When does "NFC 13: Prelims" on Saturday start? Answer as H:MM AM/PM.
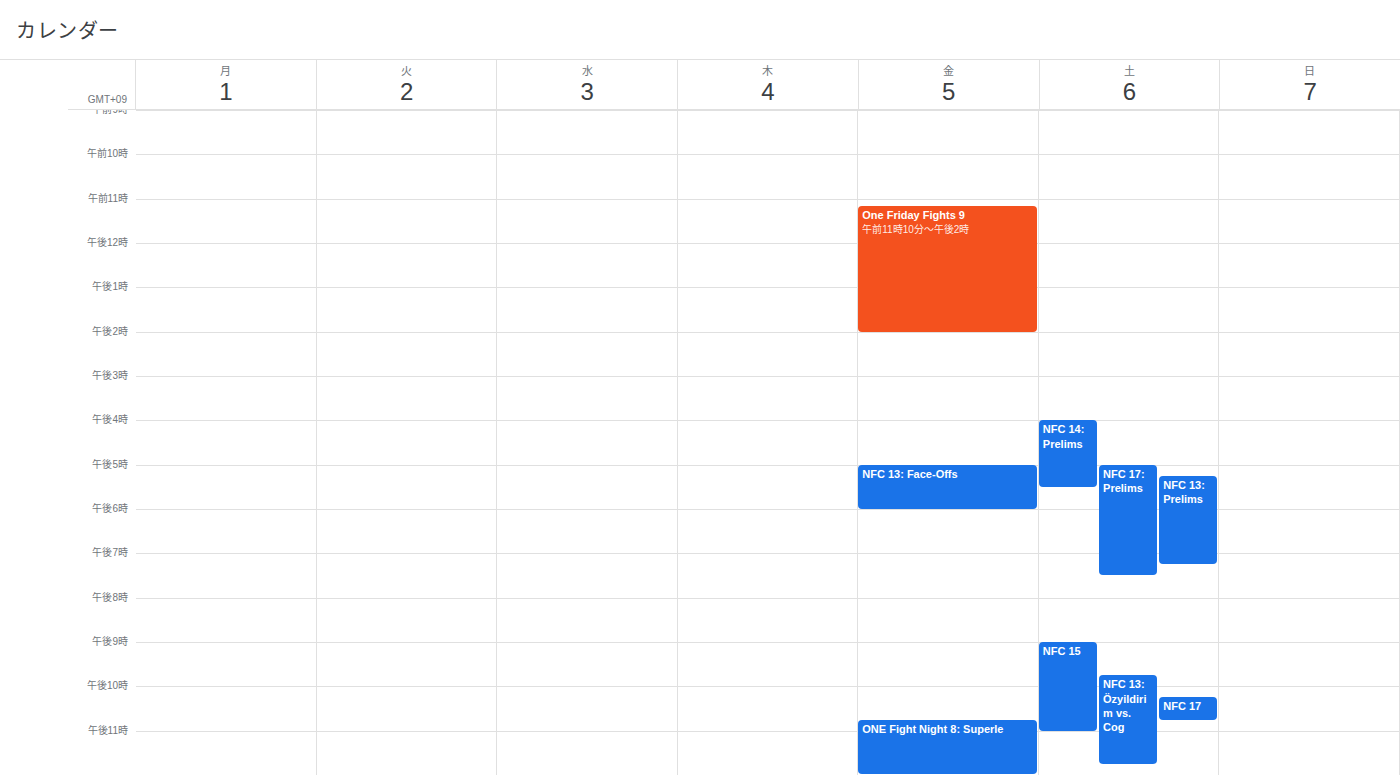
5:15 PM